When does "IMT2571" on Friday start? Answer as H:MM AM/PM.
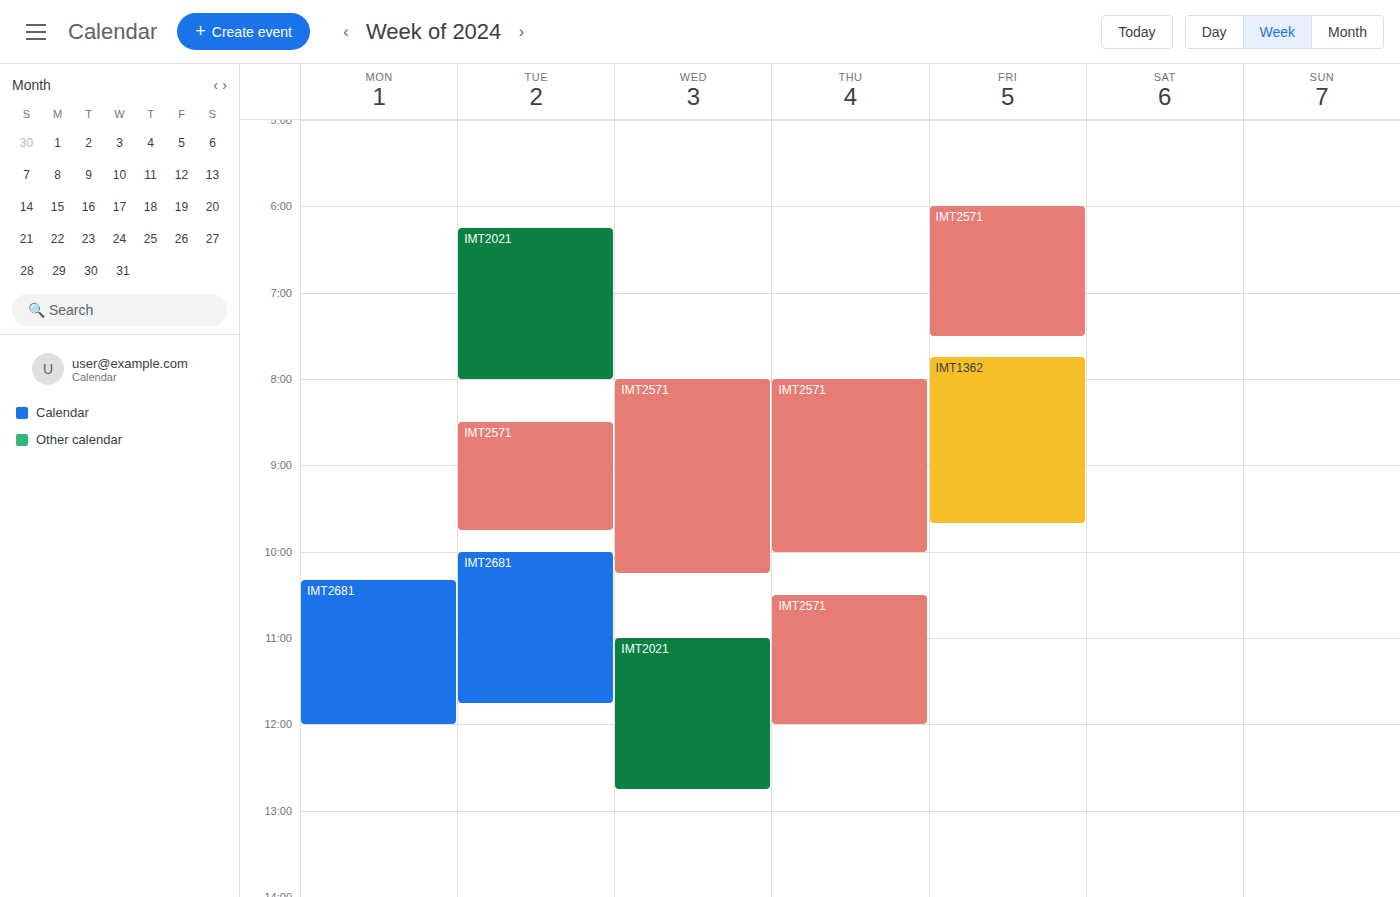
6:00 AM